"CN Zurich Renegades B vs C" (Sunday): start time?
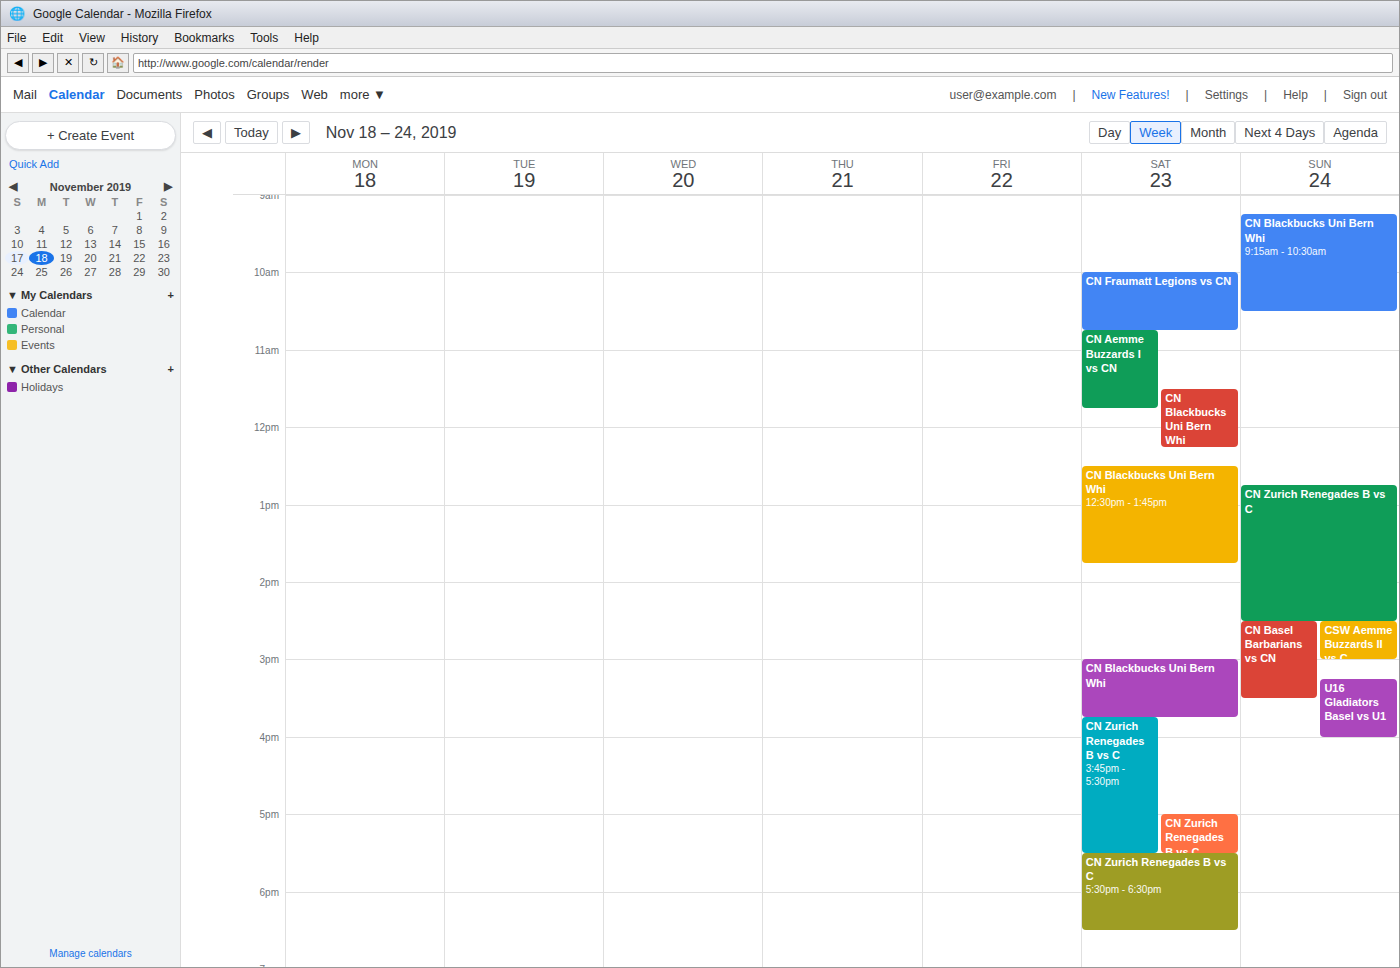
12:45 PM